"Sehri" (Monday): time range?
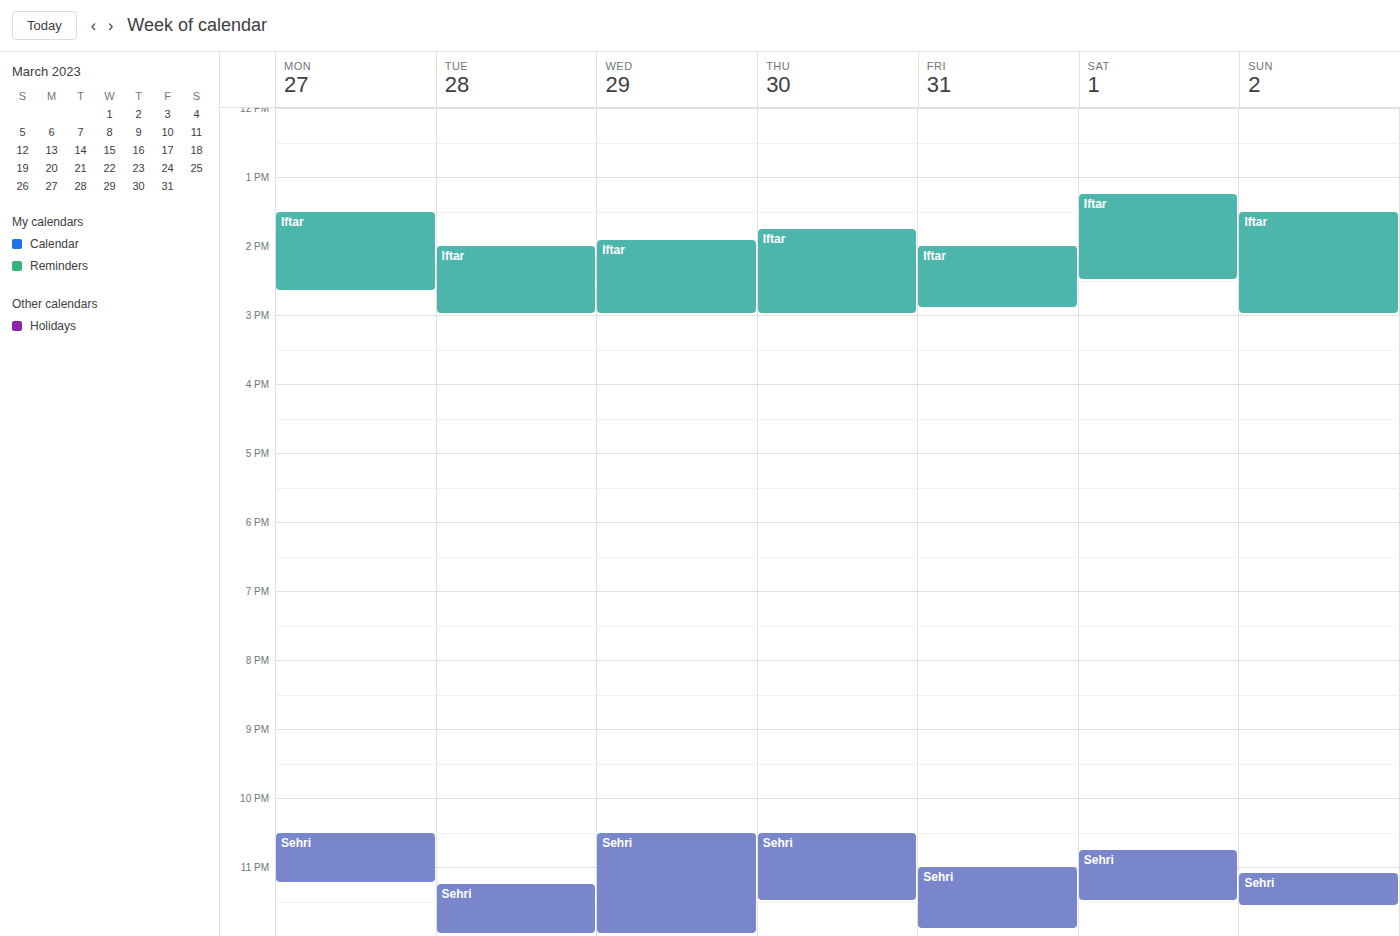
10:30 PM to 11:15 PM